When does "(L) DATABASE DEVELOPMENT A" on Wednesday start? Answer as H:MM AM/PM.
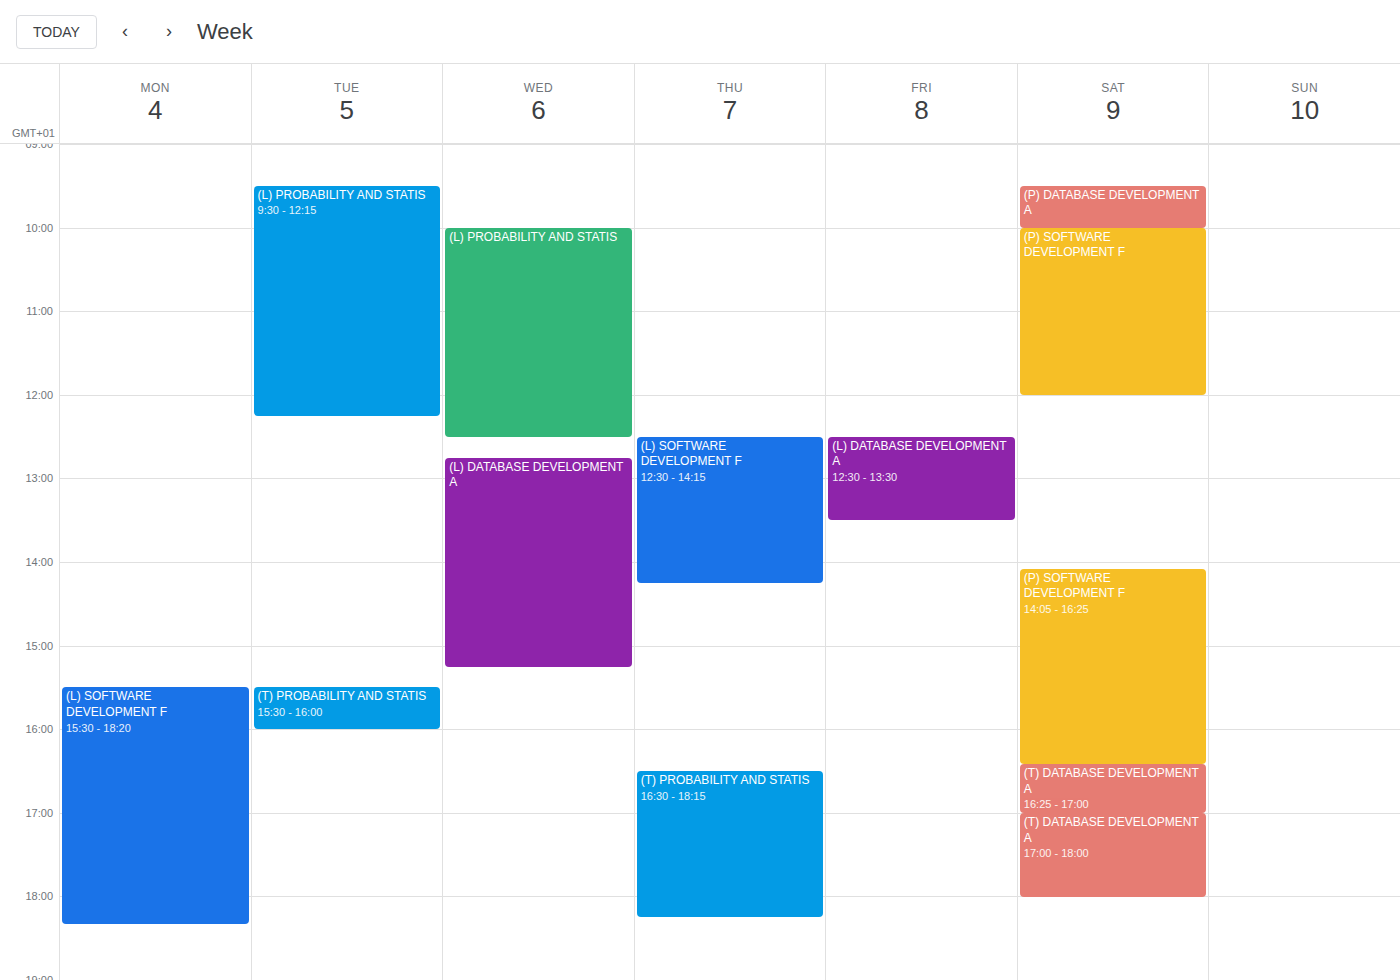
12:45 PM